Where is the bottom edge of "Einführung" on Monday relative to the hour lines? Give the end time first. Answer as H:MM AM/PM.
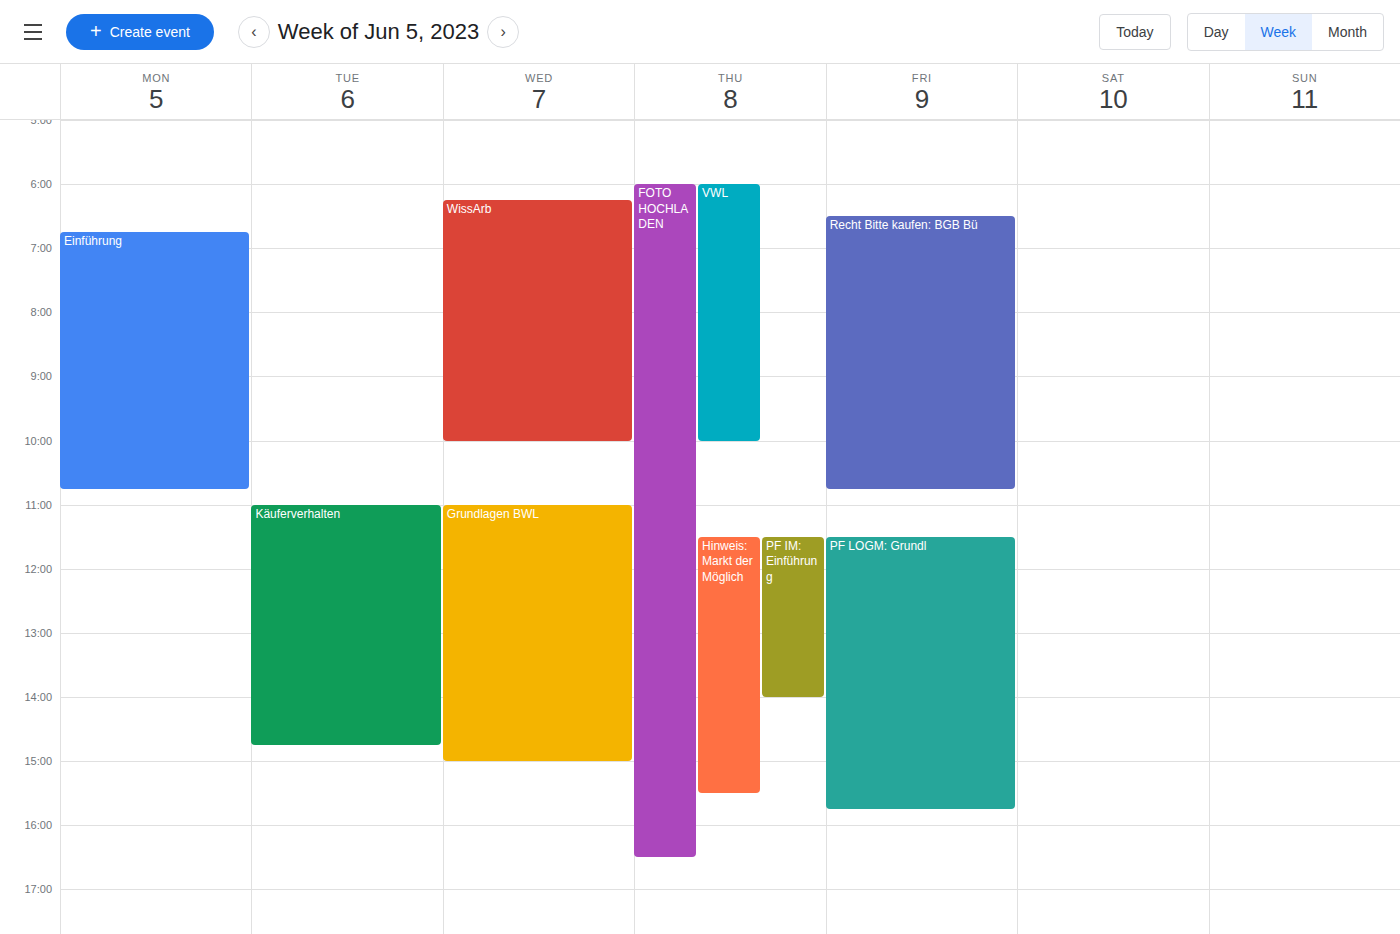
10:45 AM -- neither: three quarters of the way from the 10 AM line to the 11 AM line.